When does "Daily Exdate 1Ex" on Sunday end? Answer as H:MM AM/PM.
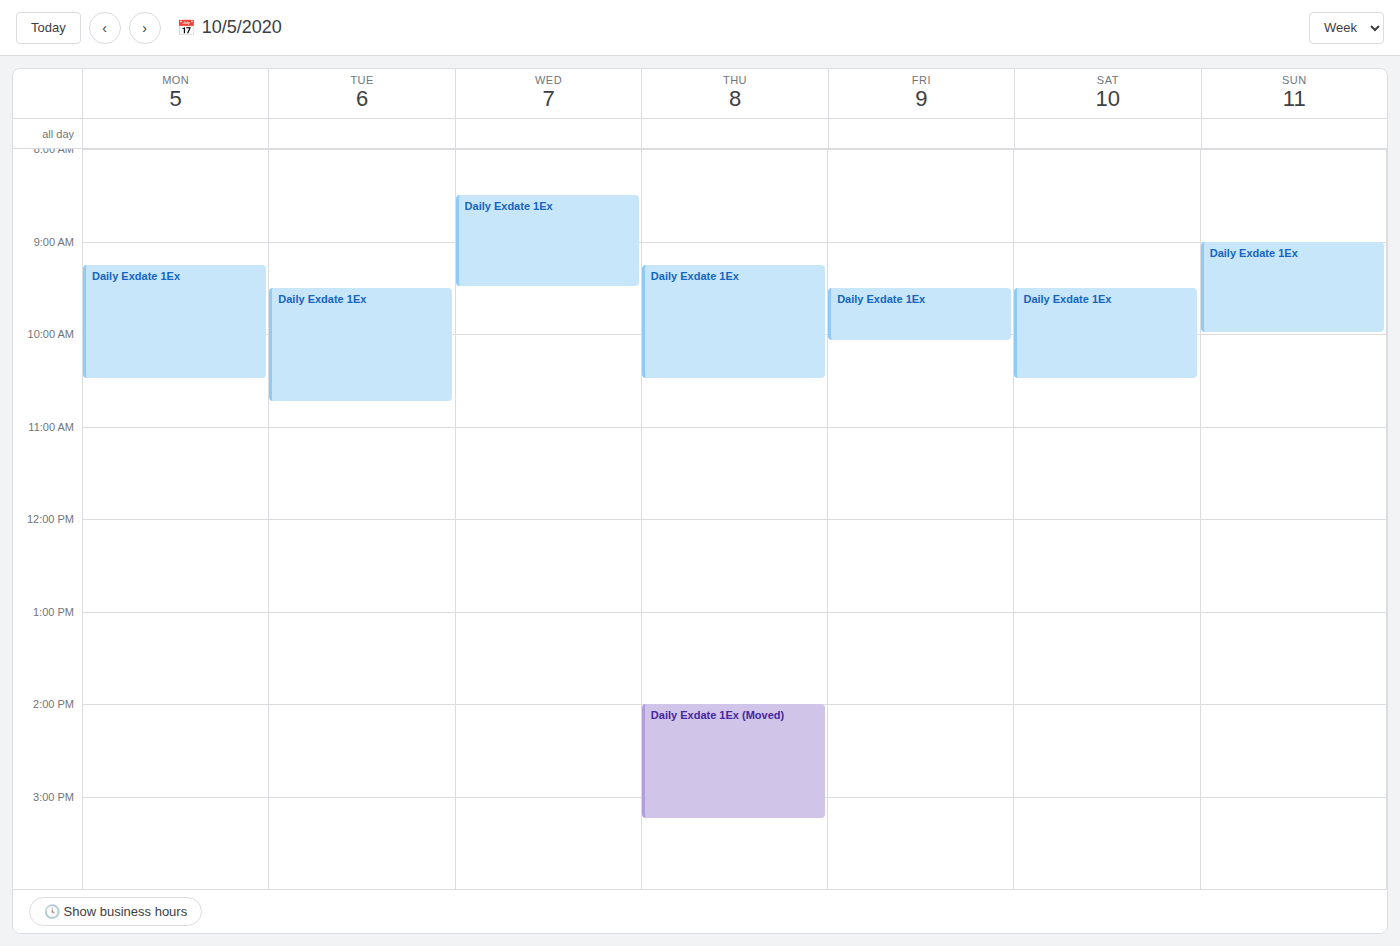
10:00 AM